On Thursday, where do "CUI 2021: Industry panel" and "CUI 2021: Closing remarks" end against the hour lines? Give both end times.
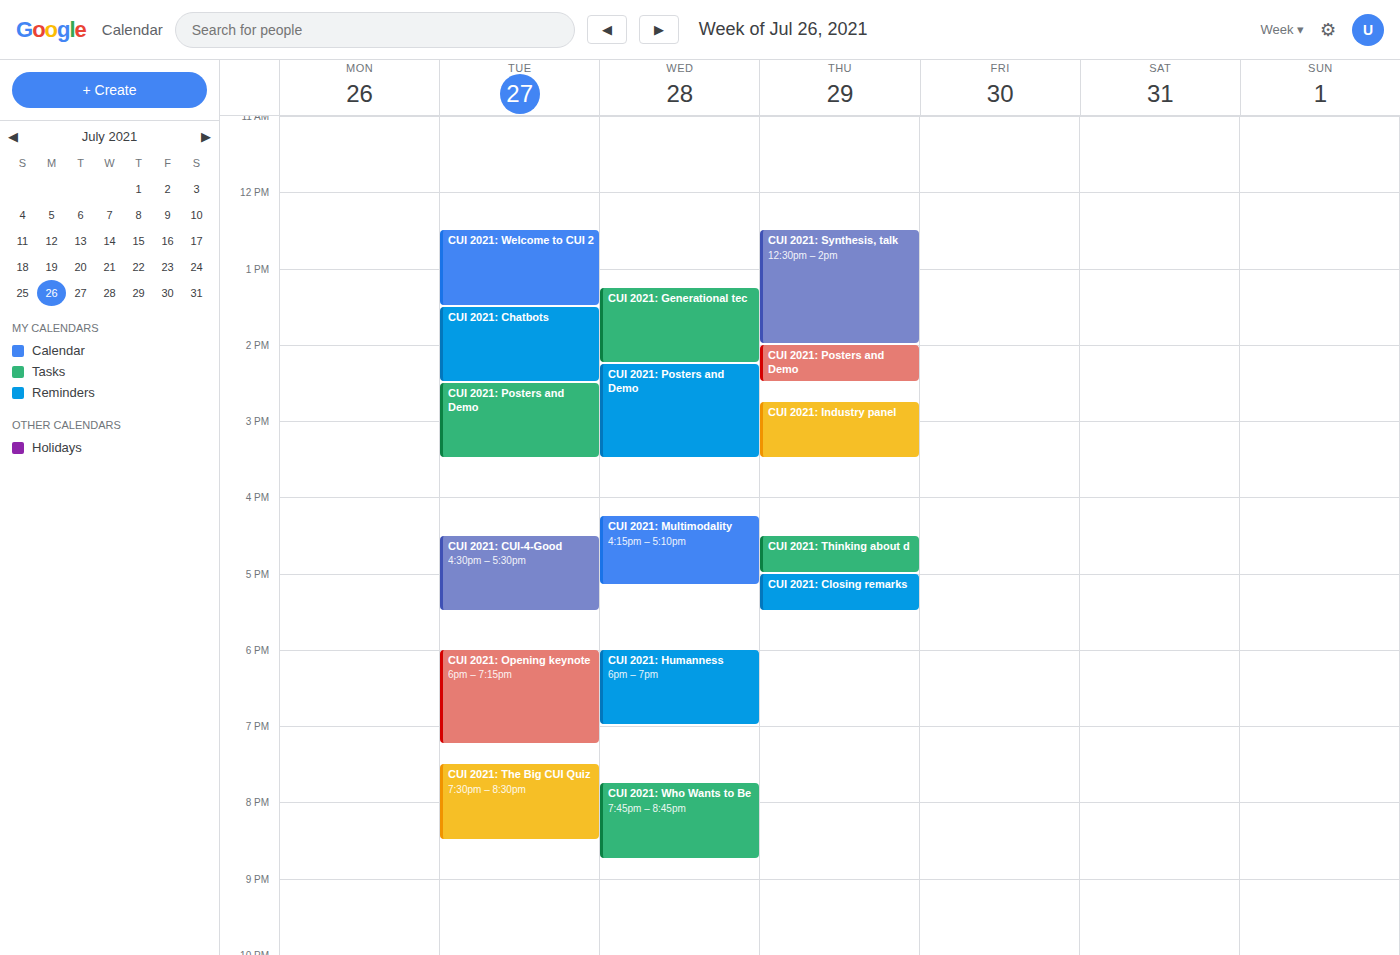
"CUI 2021: Industry panel": 3:30 PM, halfway between the 3 PM and 4 PM lines. "CUI 2021: Closing remarks": 5:30 PM, halfway between the 5 PM and 6 PM lines.